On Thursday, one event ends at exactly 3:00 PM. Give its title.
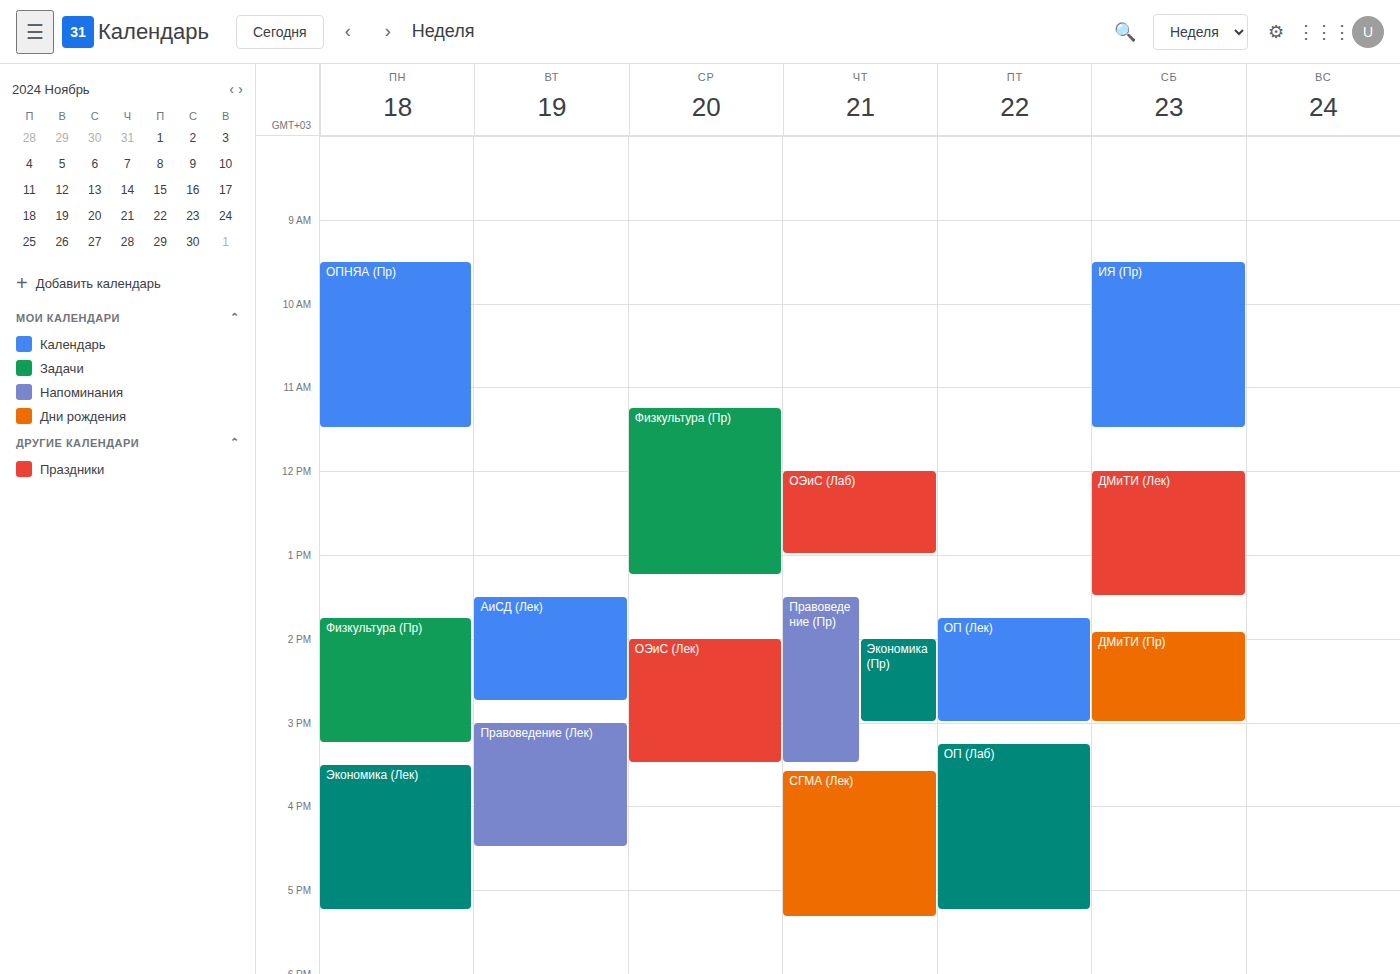
"Экономика (Пр)"